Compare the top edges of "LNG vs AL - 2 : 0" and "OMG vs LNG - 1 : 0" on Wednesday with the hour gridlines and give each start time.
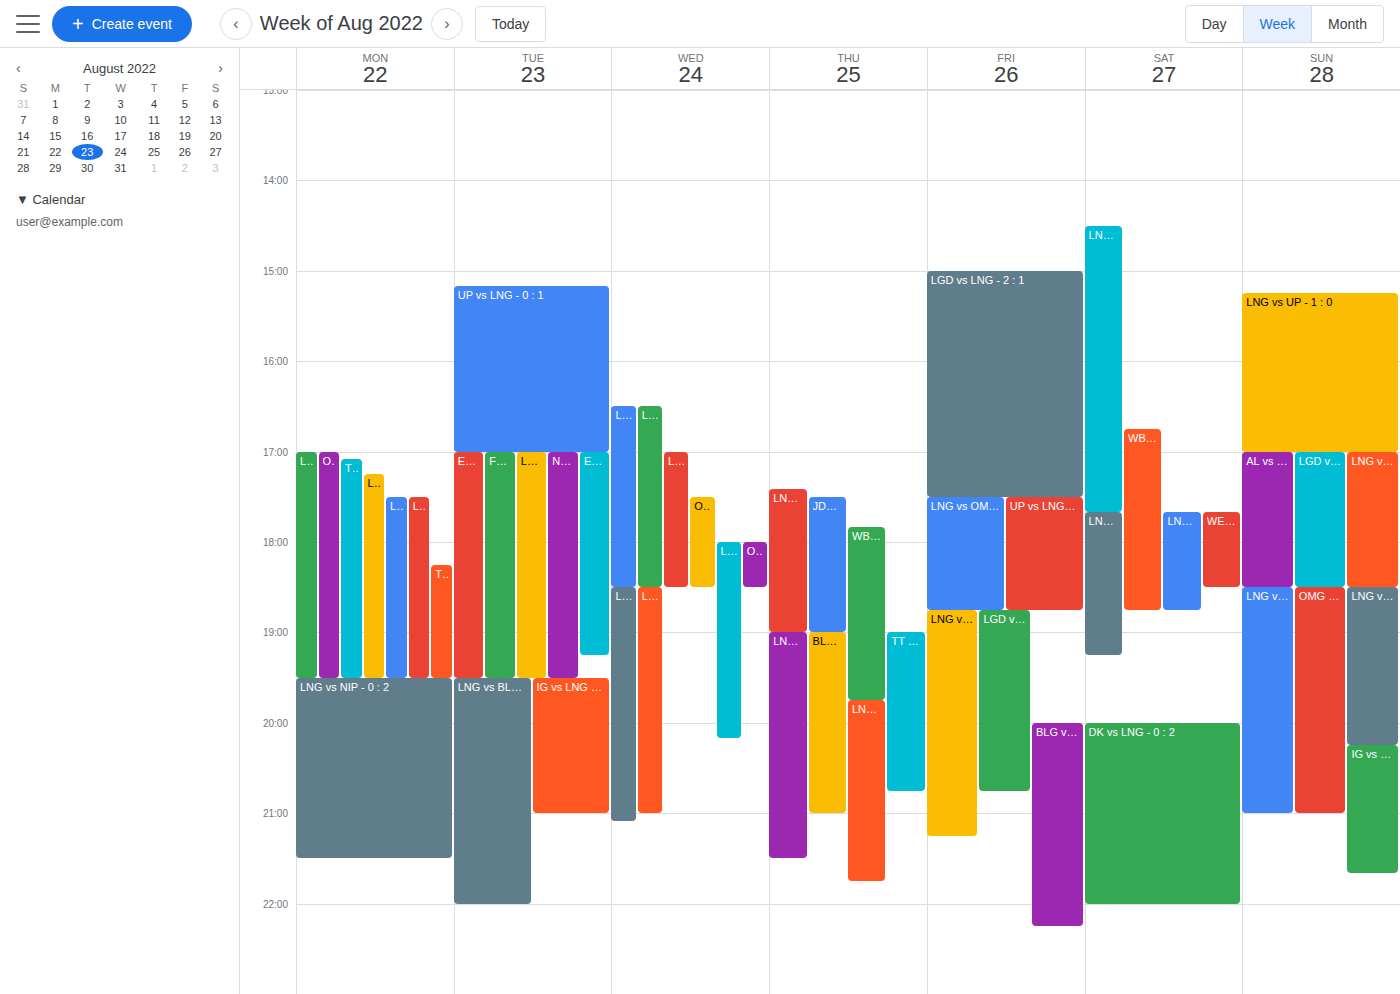
"LNG vs AL - 2 : 0": 5:00 PM, exactly on the 5 PM line. "OMG vs LNG - 1 : 0": 6:00 PM, exactly on the 6 PM line.